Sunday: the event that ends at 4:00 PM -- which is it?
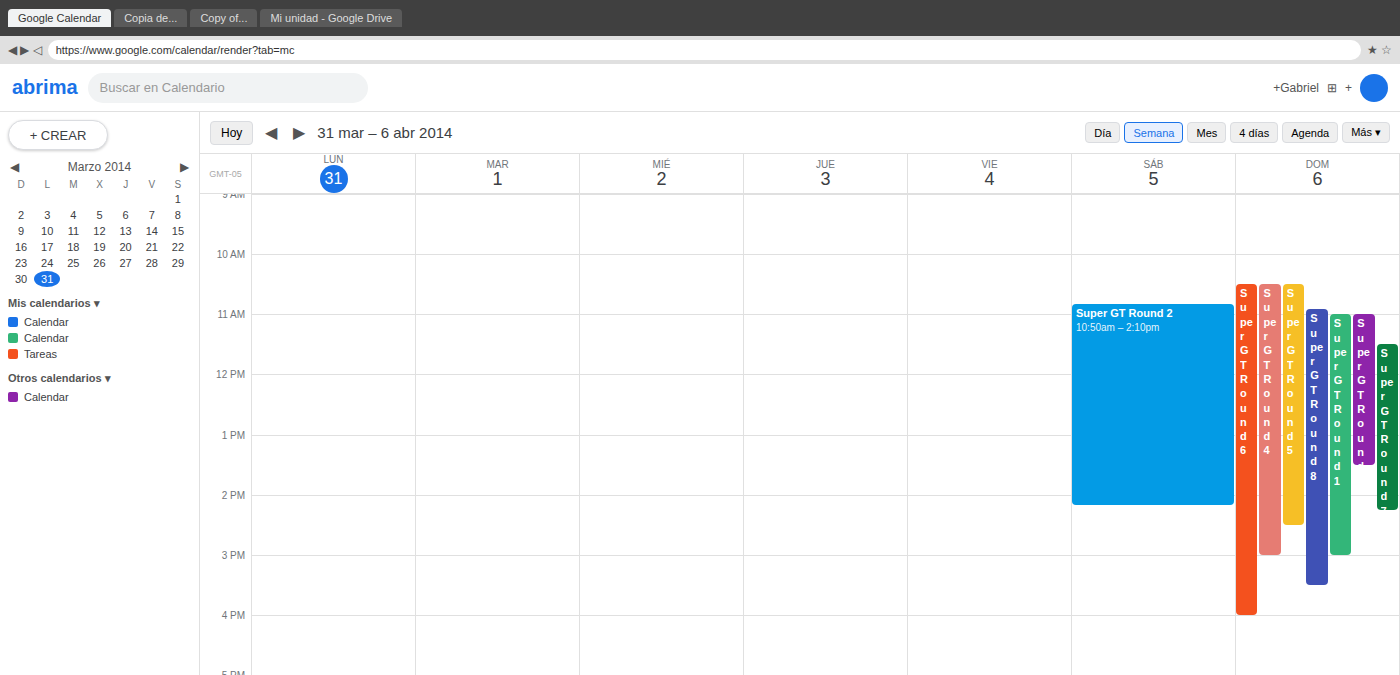
"Super GT Round 6"